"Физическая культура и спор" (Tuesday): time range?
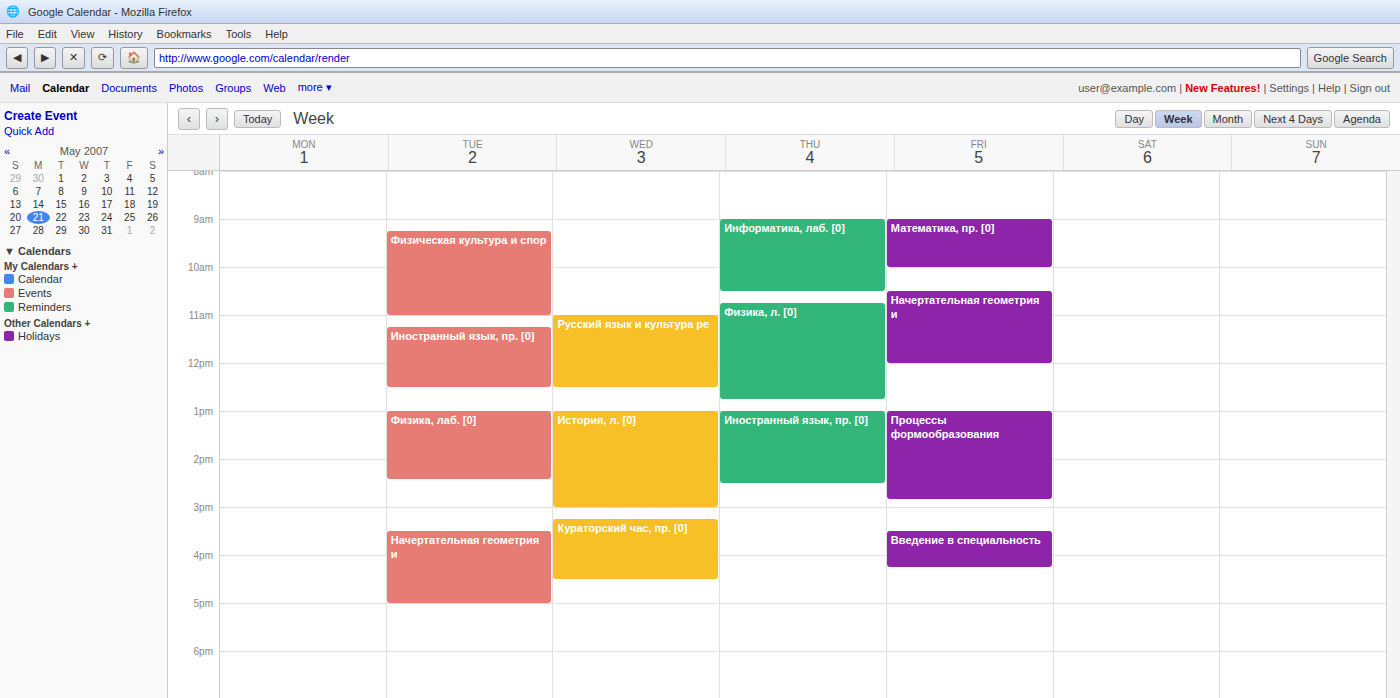
9:15 AM to 11:00 AM